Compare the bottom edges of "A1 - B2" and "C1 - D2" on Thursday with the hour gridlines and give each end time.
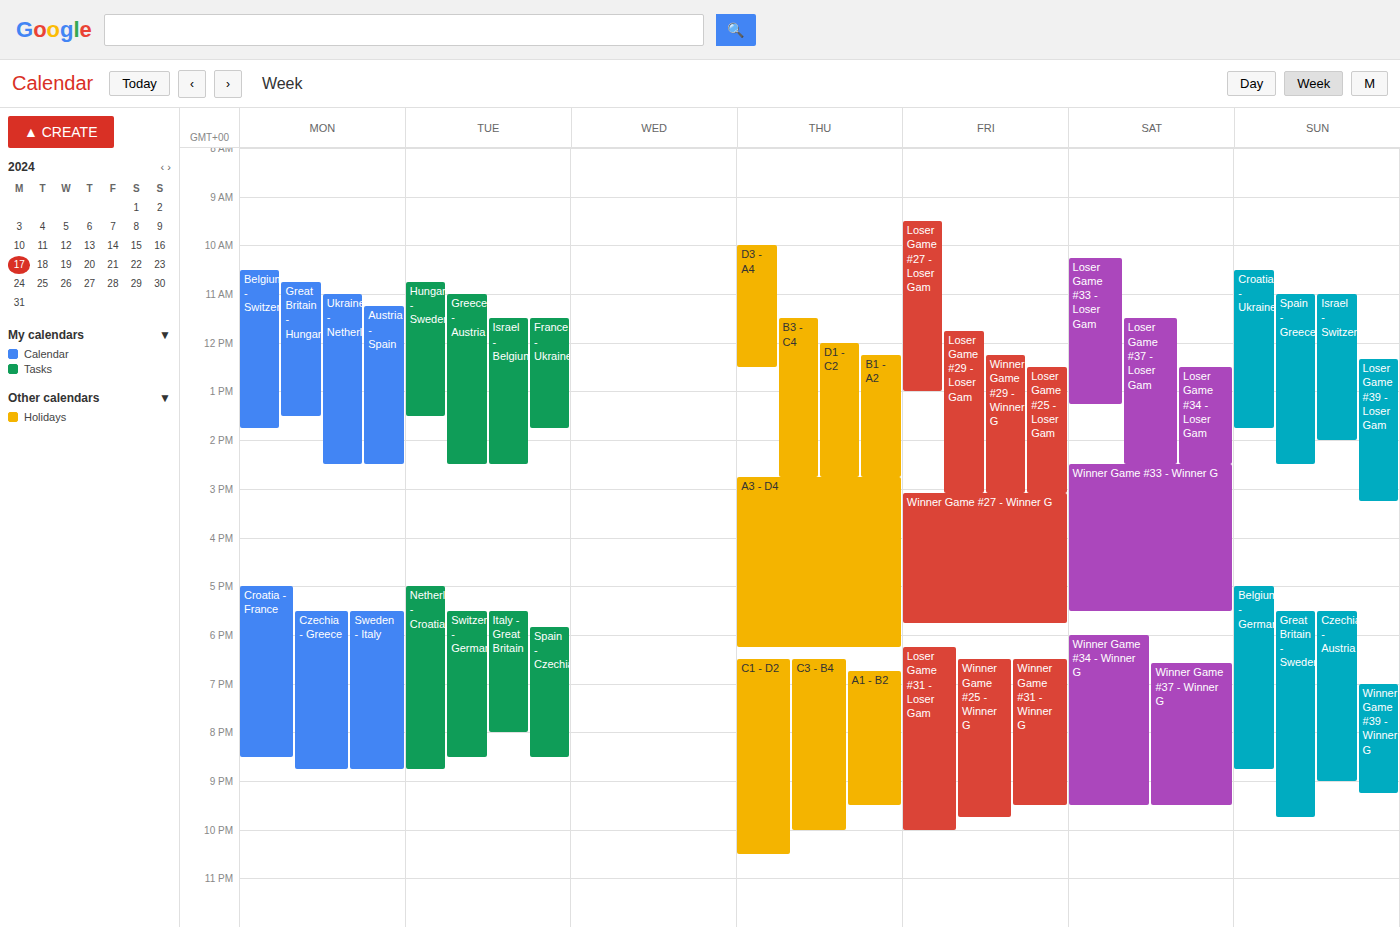
"A1 - B2": 9:30 PM, halfway between the 9 PM and 10 PM lines. "C1 - D2": 10:30 PM, halfway between the 10 PM and 11 PM lines.